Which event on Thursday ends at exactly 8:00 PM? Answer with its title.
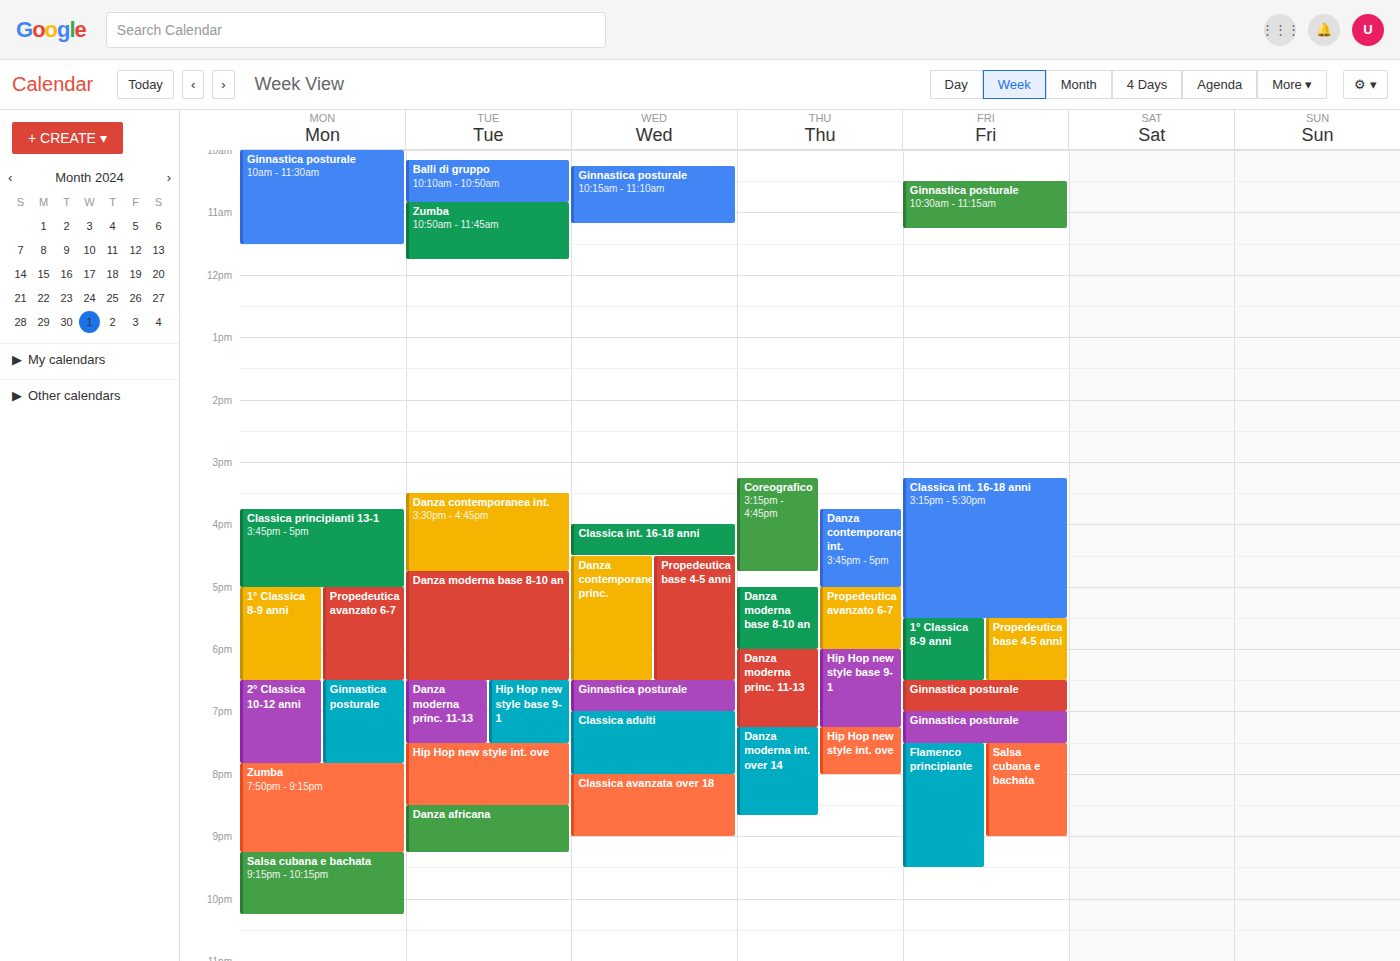
"Hip Hop new style int. ove"